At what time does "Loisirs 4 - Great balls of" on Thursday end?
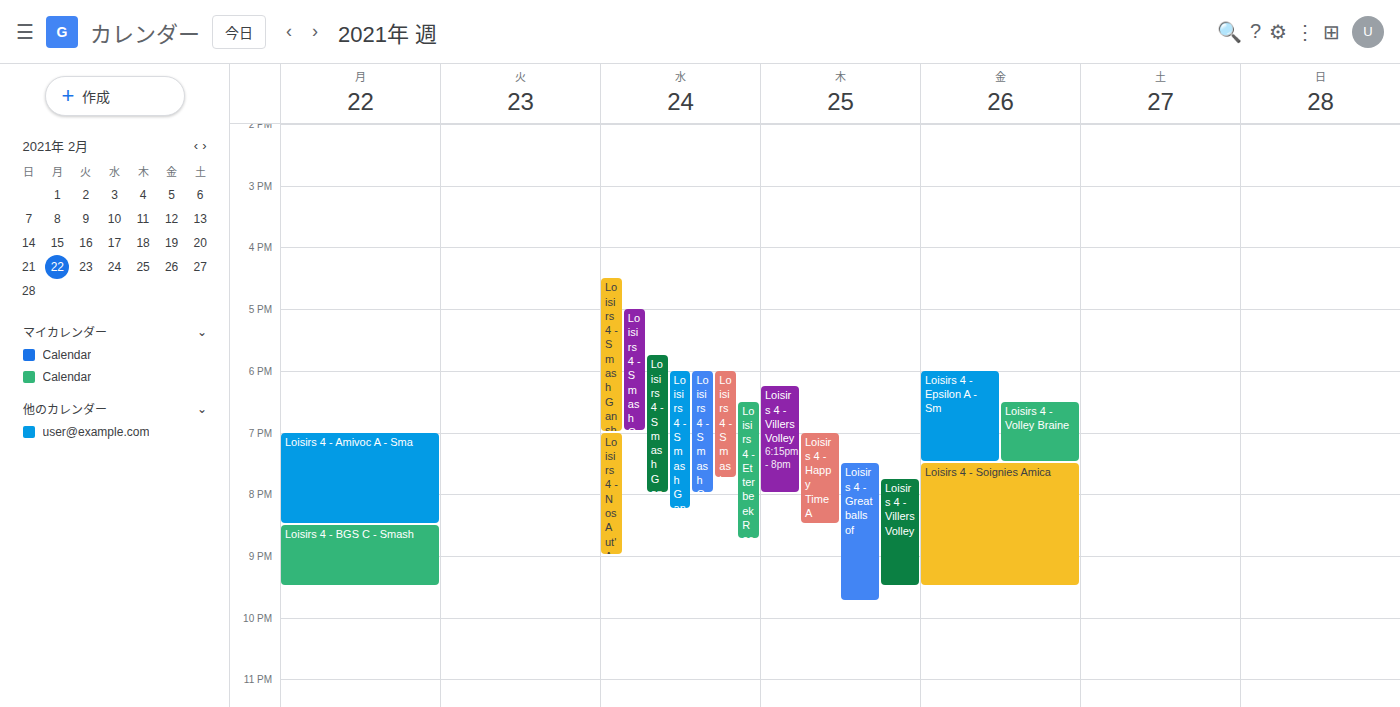
9:45 PM